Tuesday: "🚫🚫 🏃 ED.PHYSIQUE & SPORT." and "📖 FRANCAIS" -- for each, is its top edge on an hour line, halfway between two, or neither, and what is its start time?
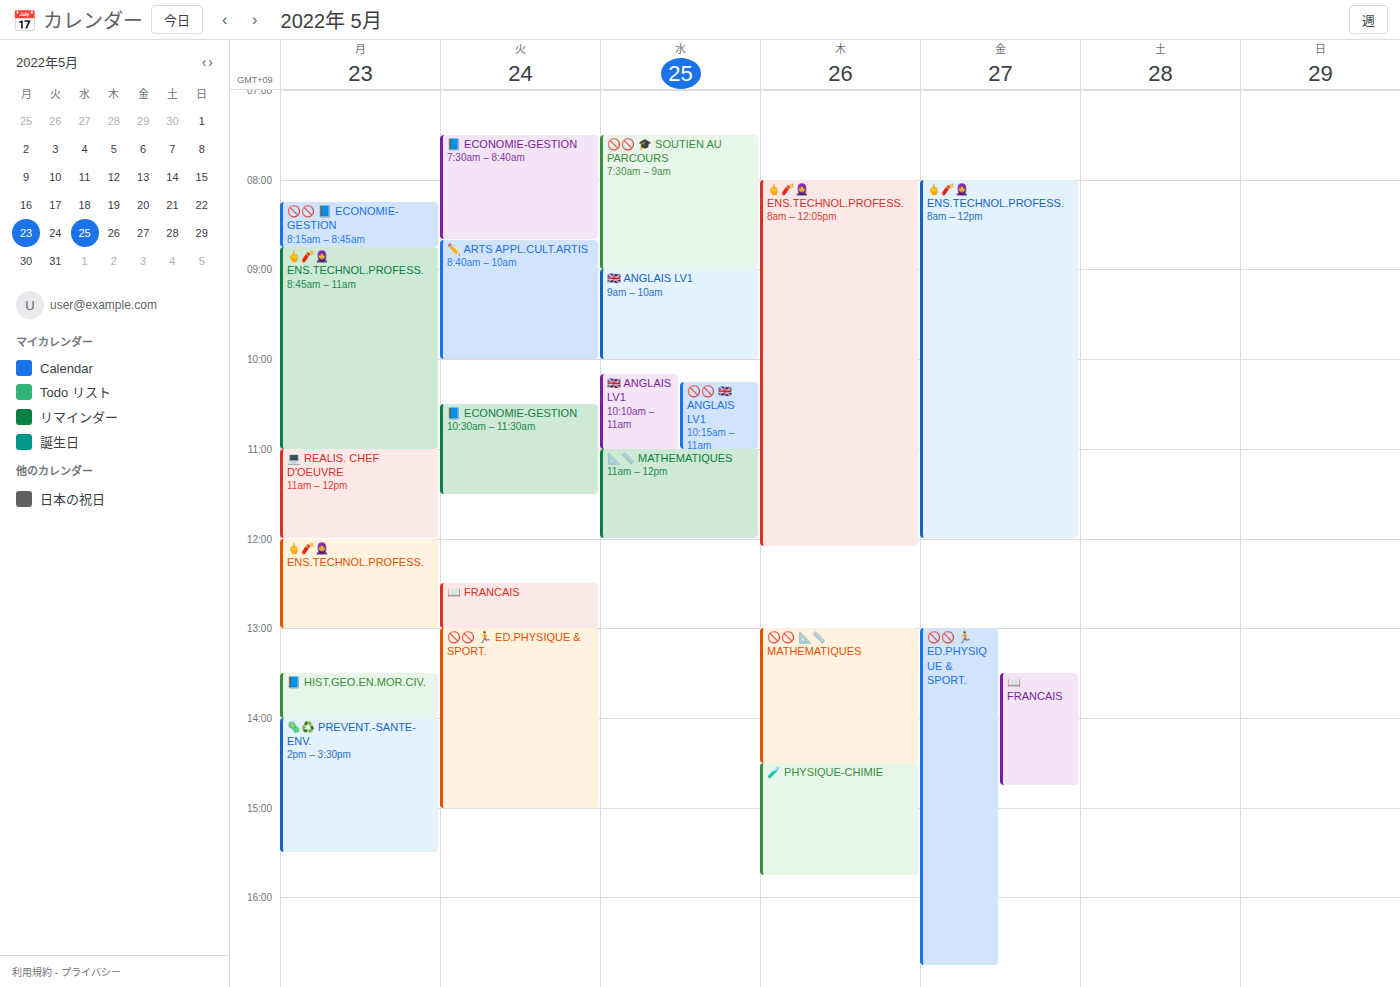
"🚫🚫 🏃 ED.PHYSIQUE & SPORT.": 1:00 PM, exactly on the 1 PM line. "📖 FRANCAIS": 12:30 PM, halfway between the 12 PM and 1 PM lines.